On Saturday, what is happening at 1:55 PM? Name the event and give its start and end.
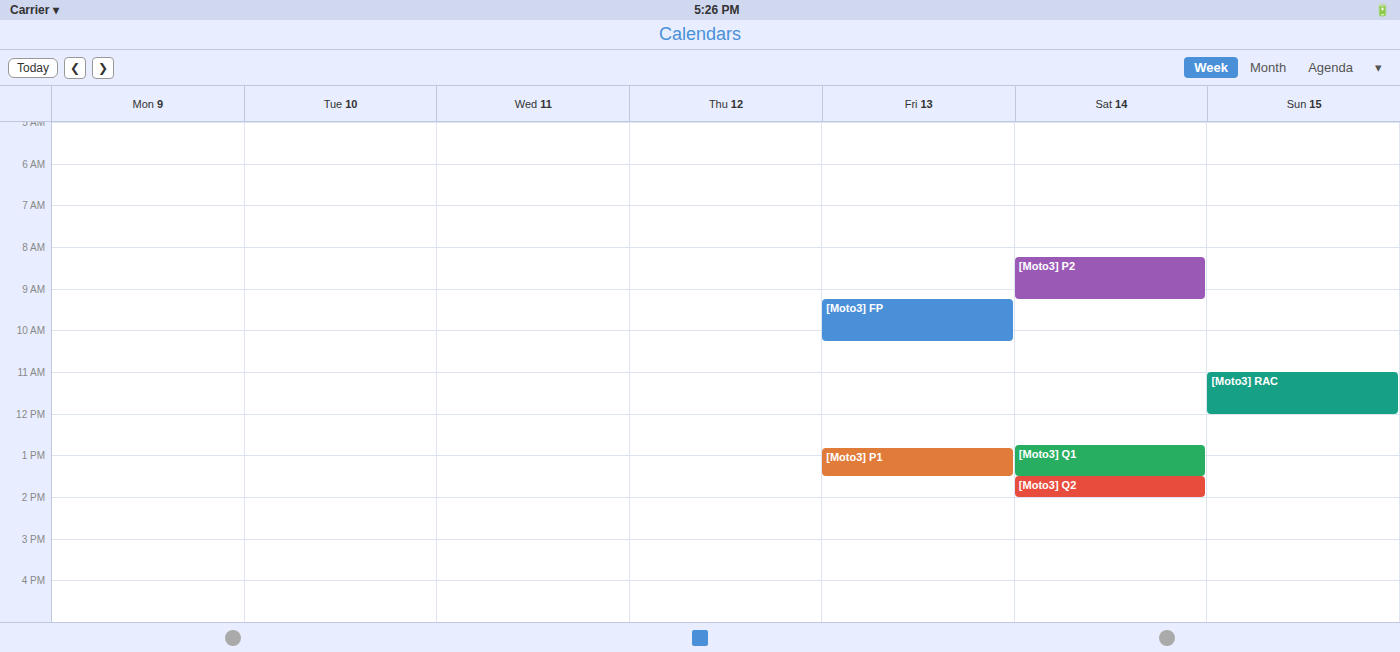
"[Moto3] Q2", 1:30 PM to 2:00 PM